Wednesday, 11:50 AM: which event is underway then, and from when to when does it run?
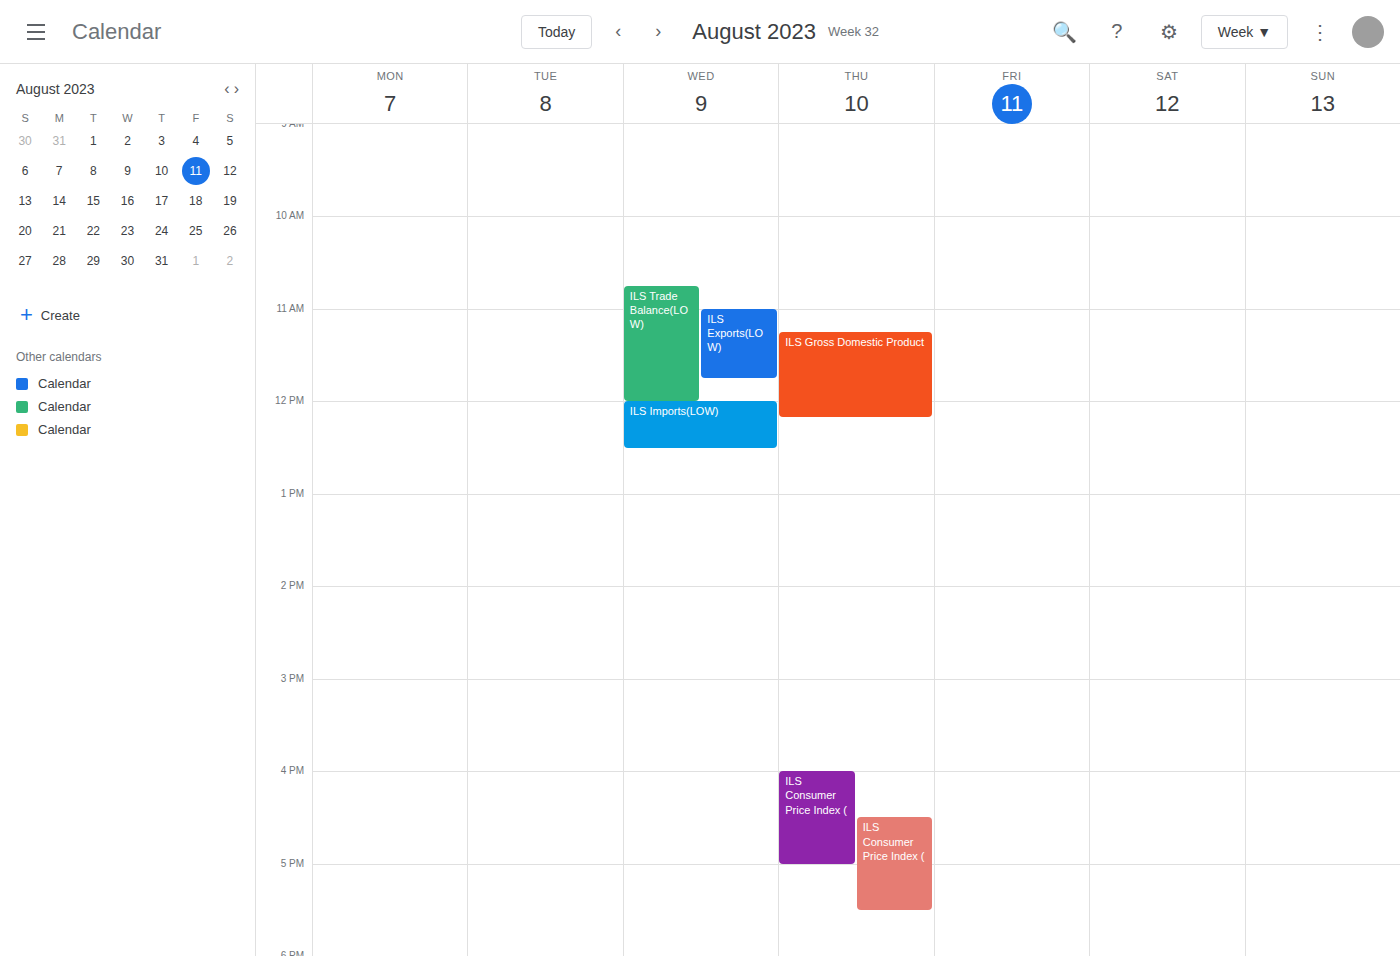
"ILS Trade Balance(LOW)", 10:45 AM to 12:00 PM